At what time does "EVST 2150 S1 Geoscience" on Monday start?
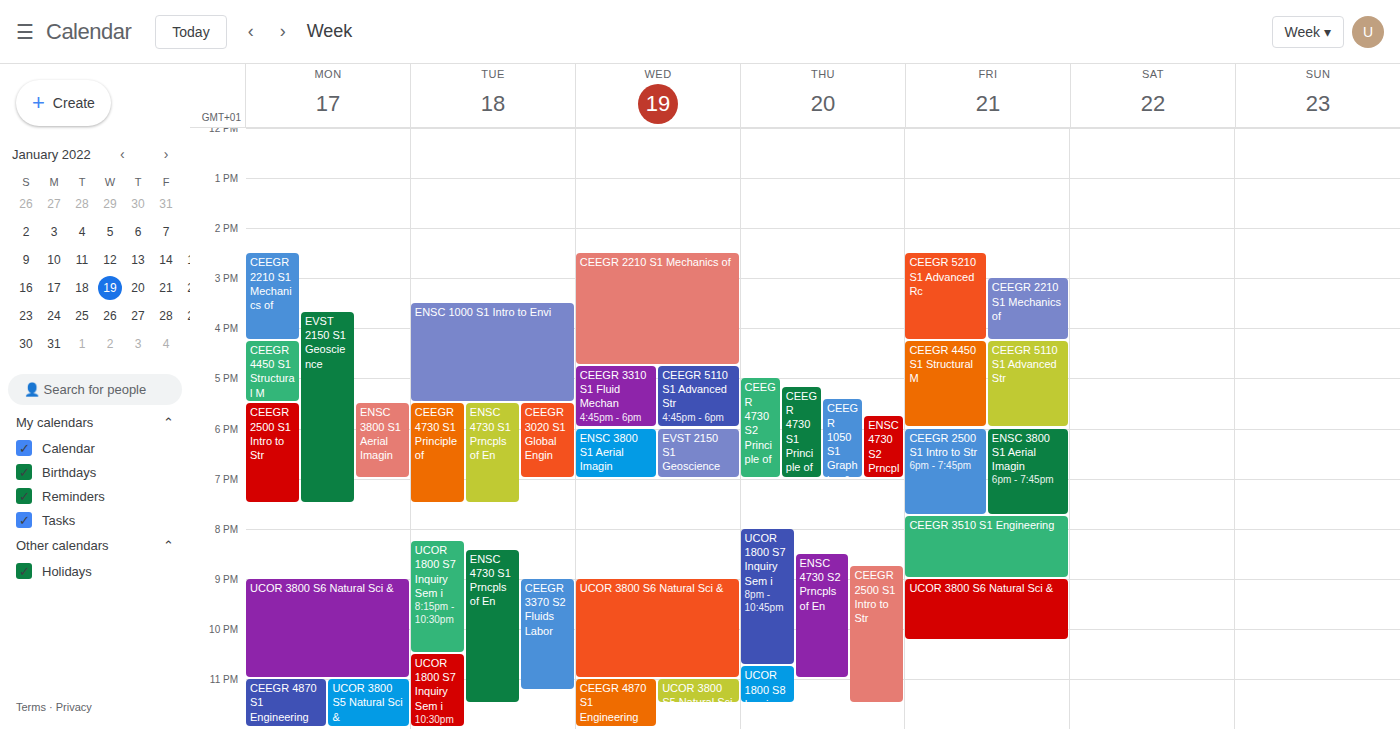
3:40 PM